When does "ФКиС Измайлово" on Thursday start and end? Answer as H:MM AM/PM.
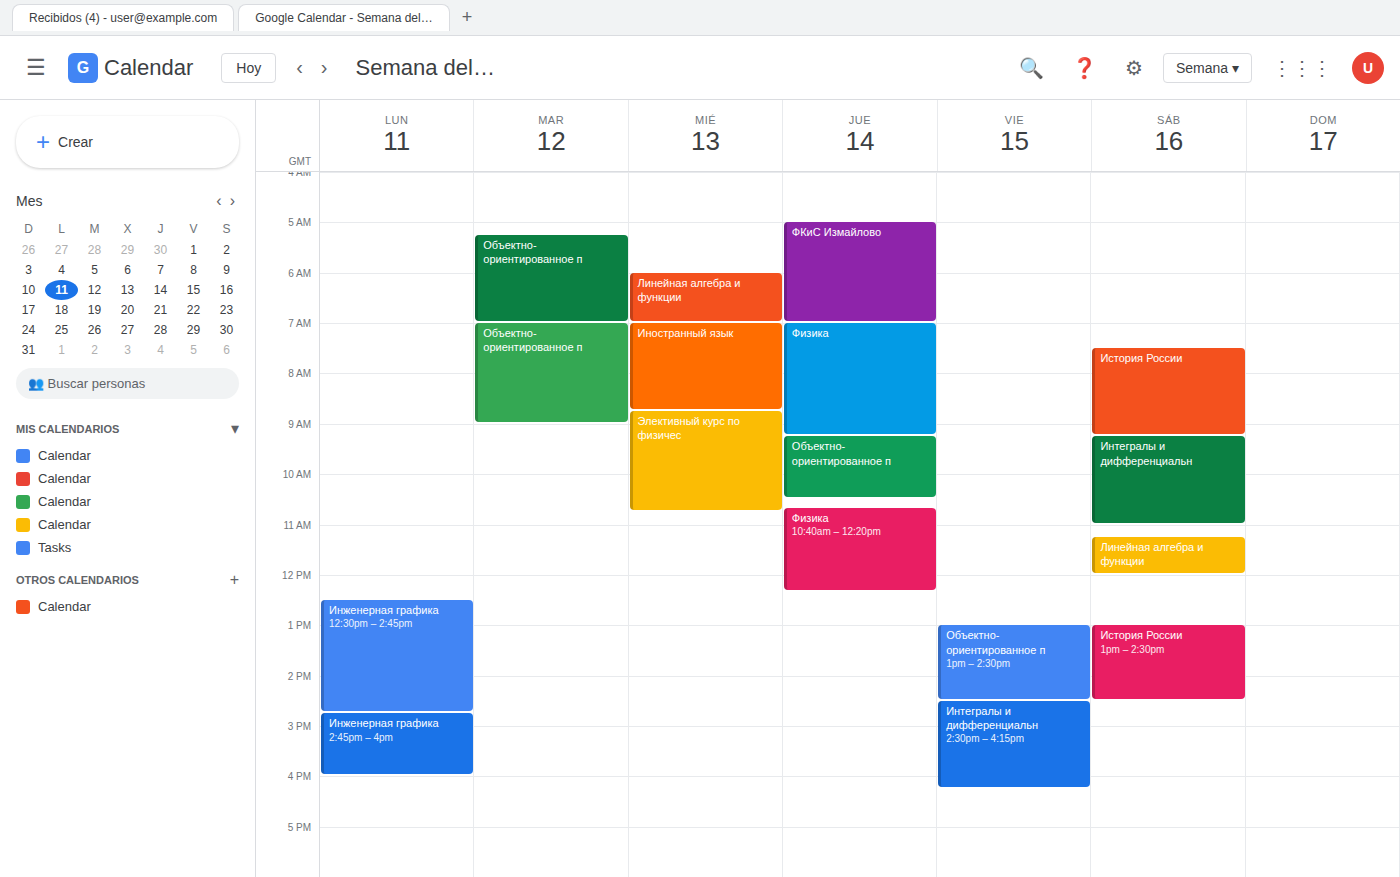
5:00 AM to 7:00 AM